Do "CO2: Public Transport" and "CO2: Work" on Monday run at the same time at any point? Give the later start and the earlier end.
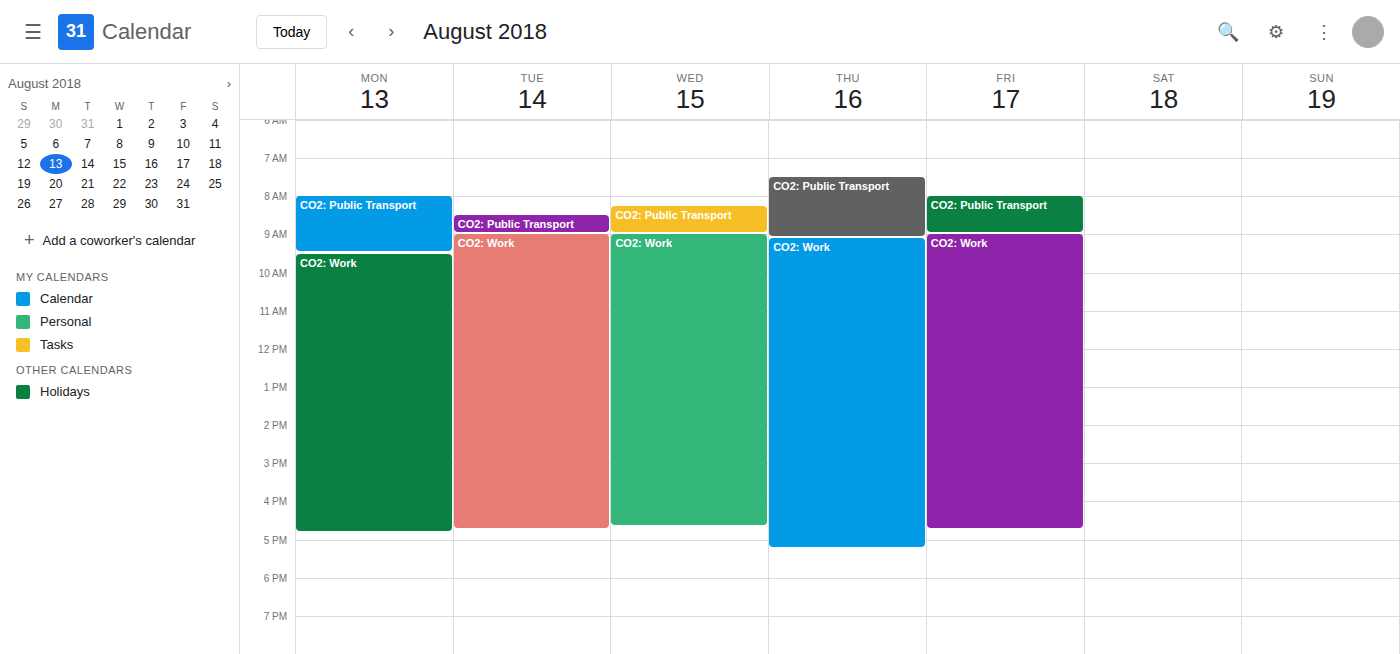
"CO2: Public Transport" ends at 9:30 AM, exactly when "CO2: Work" starts -- they touch but do not overlap.